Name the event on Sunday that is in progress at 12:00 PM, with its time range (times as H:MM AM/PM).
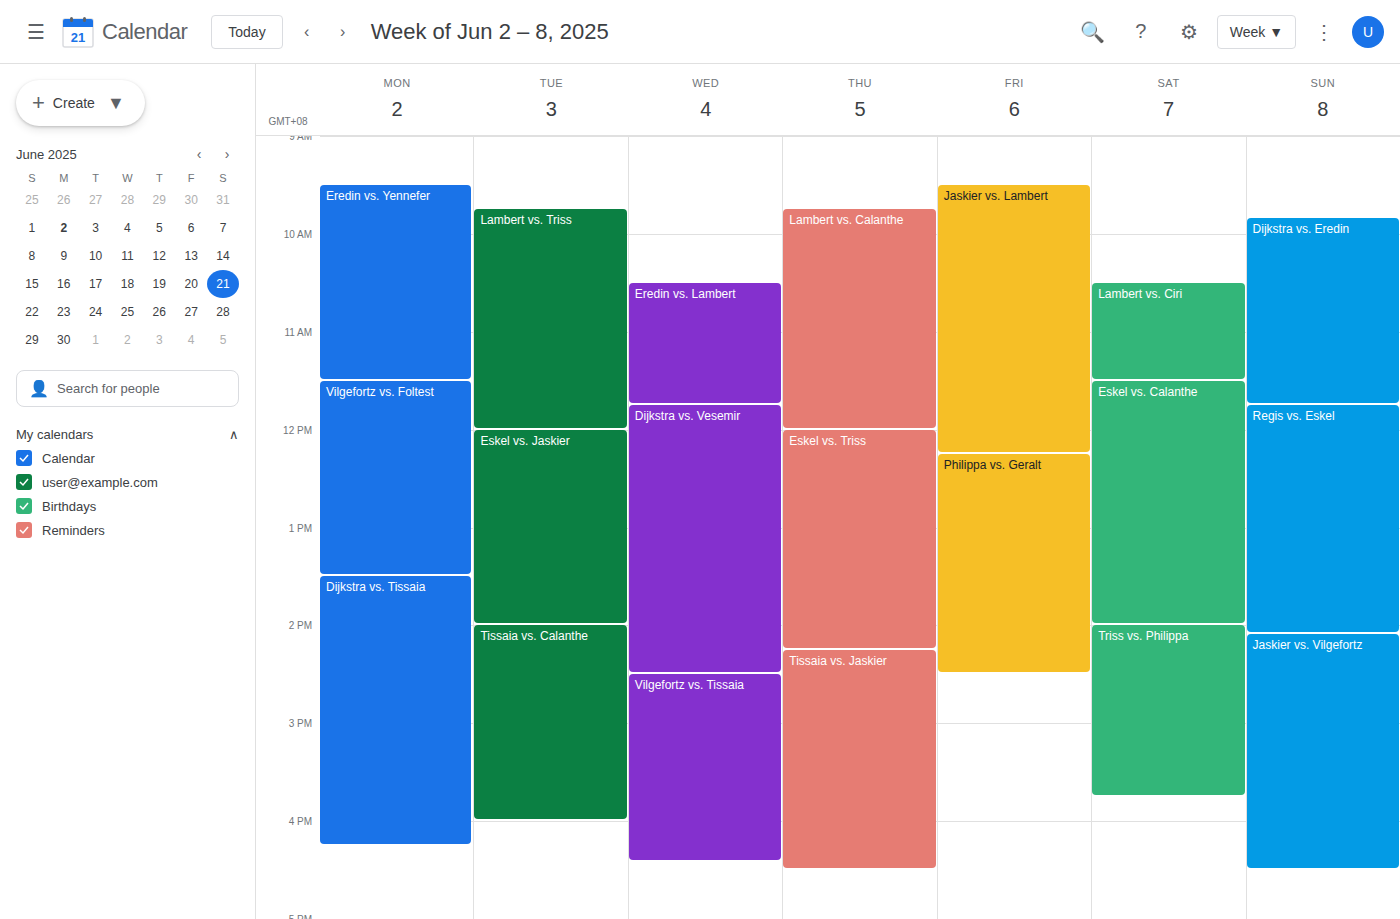
"Regis vs. Eskel", 11:45 AM to 2:05 PM